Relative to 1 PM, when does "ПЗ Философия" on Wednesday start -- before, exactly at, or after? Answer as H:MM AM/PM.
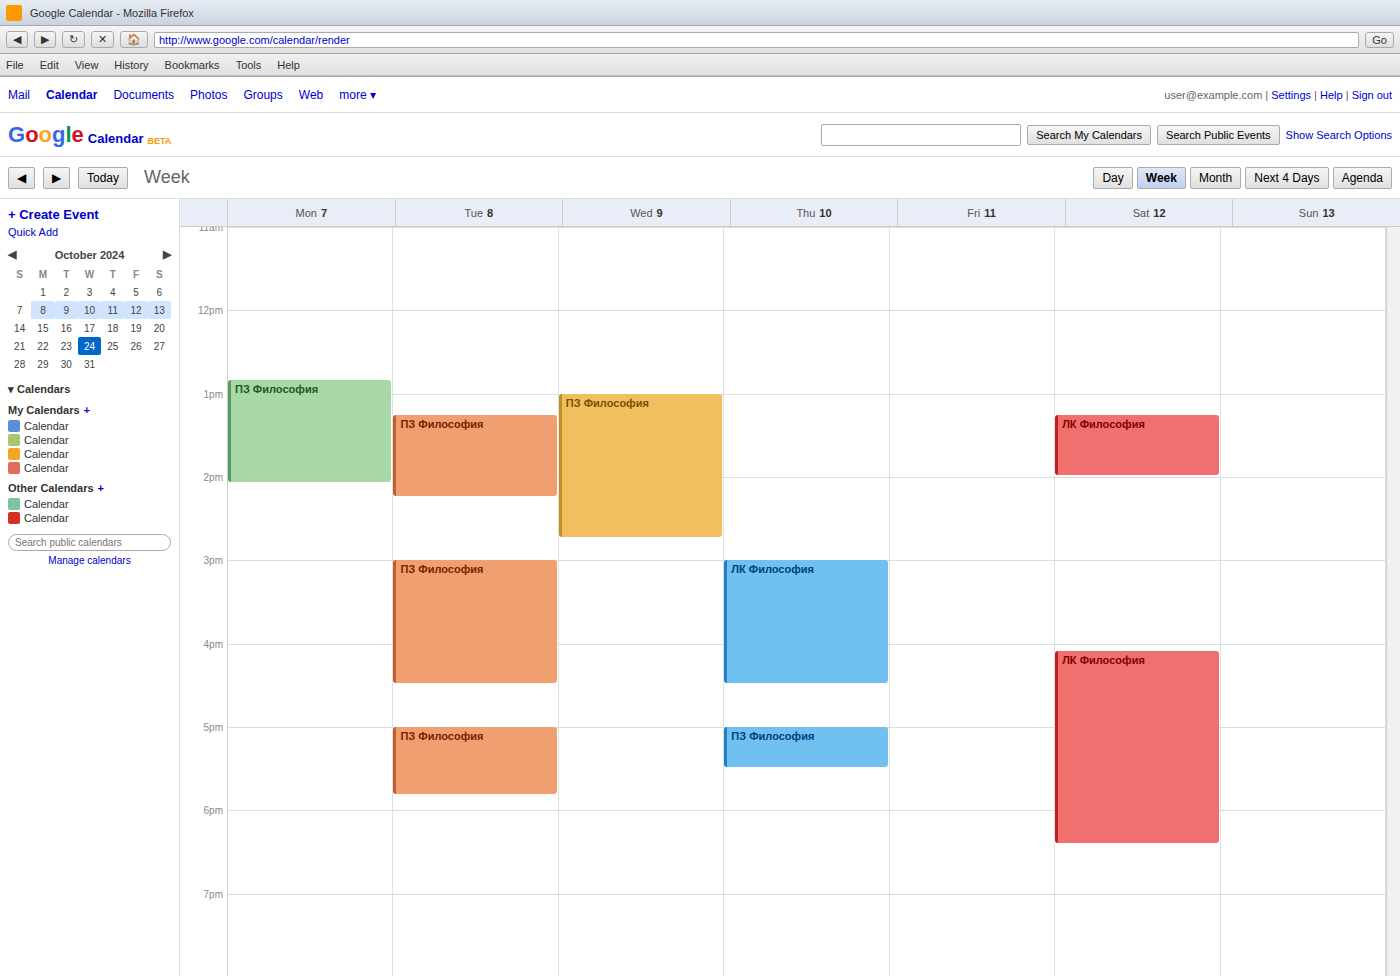
1:00 PM -- exactly at 1 PM, on the 1 PM line.